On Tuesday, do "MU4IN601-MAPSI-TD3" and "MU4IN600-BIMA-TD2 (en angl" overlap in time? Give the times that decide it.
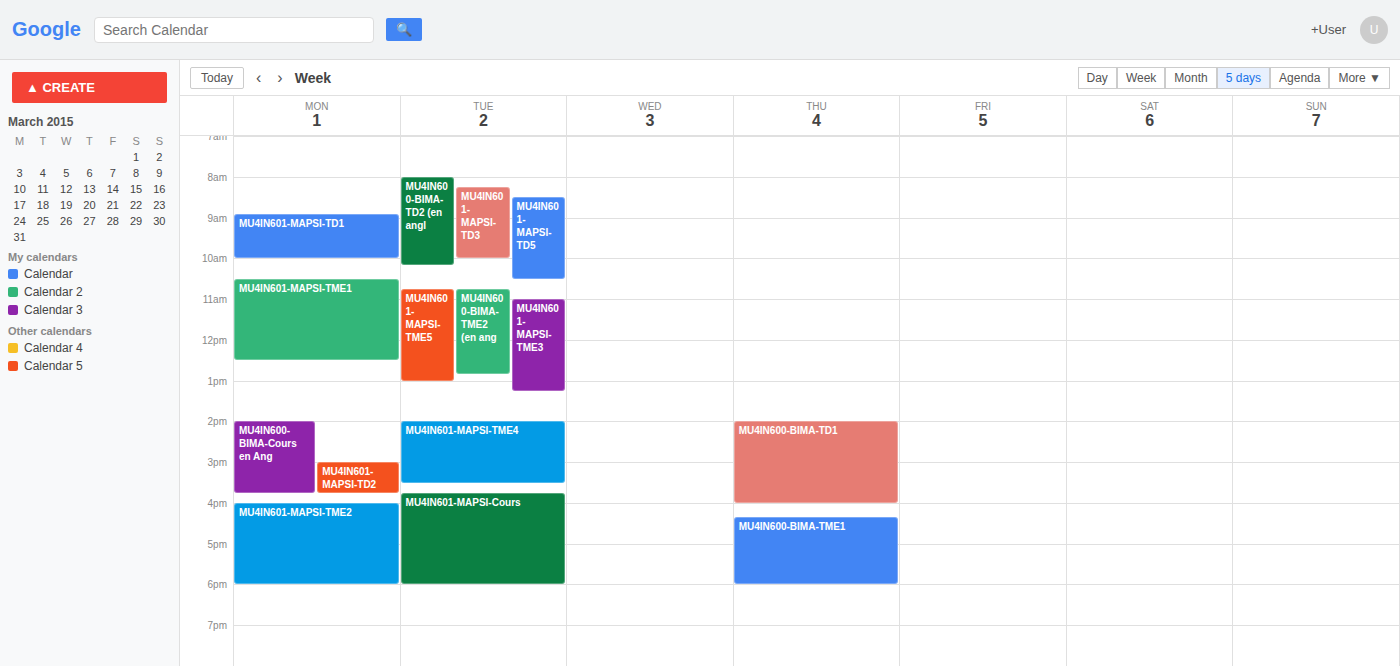
"MU4IN601-MAPSI-TD3" runs 8:15 AM to 10:00 AM, inside "MU4IN600-BIMA-TD2 (en angl" -- they overlap.